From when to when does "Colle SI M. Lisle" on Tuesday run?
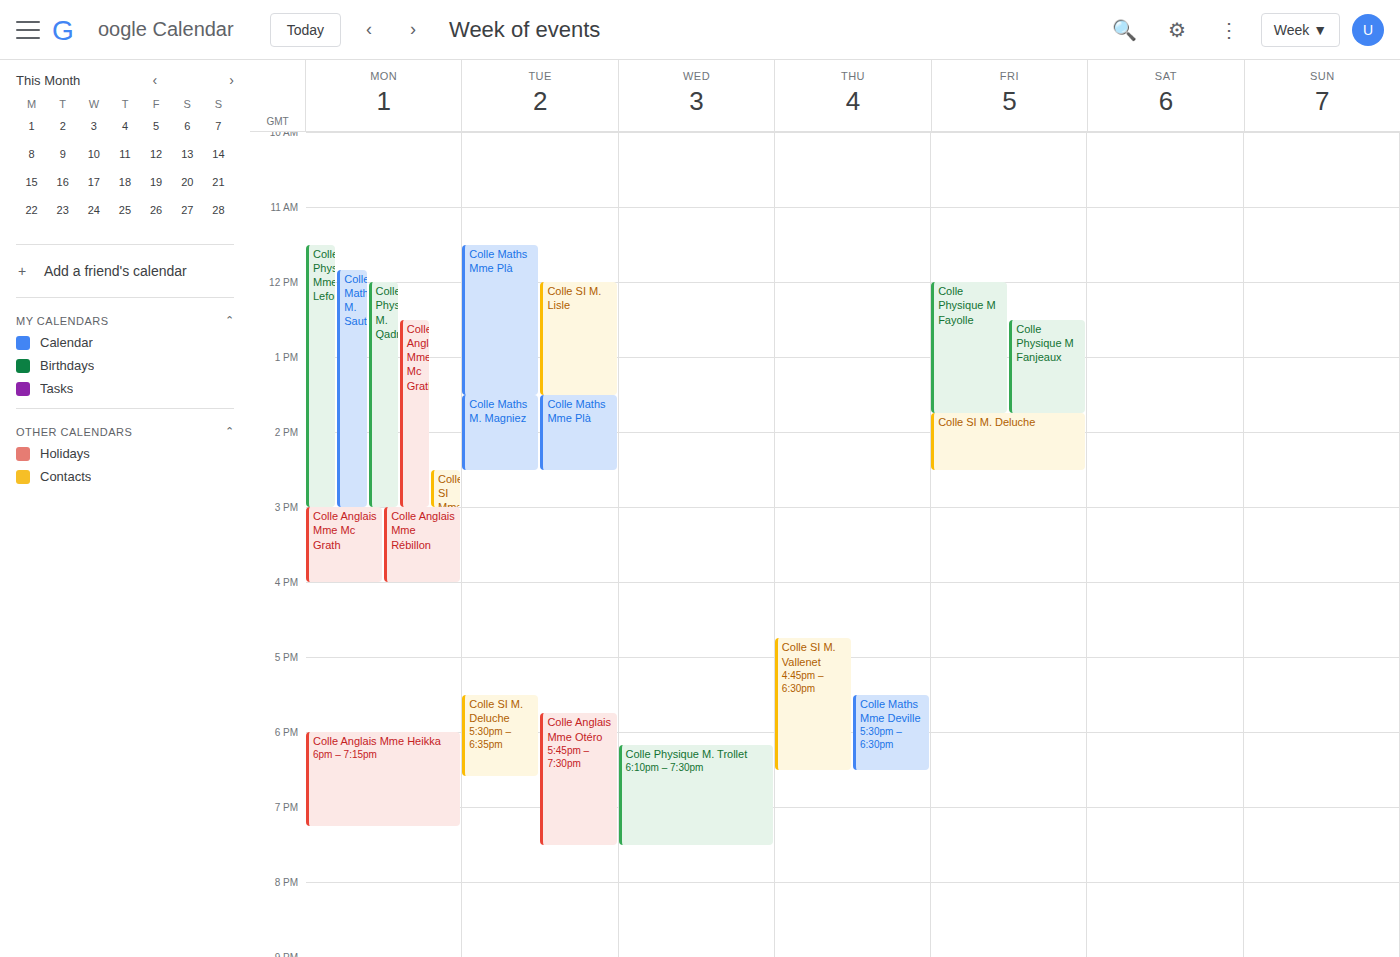
12:00 PM to 1:30 PM